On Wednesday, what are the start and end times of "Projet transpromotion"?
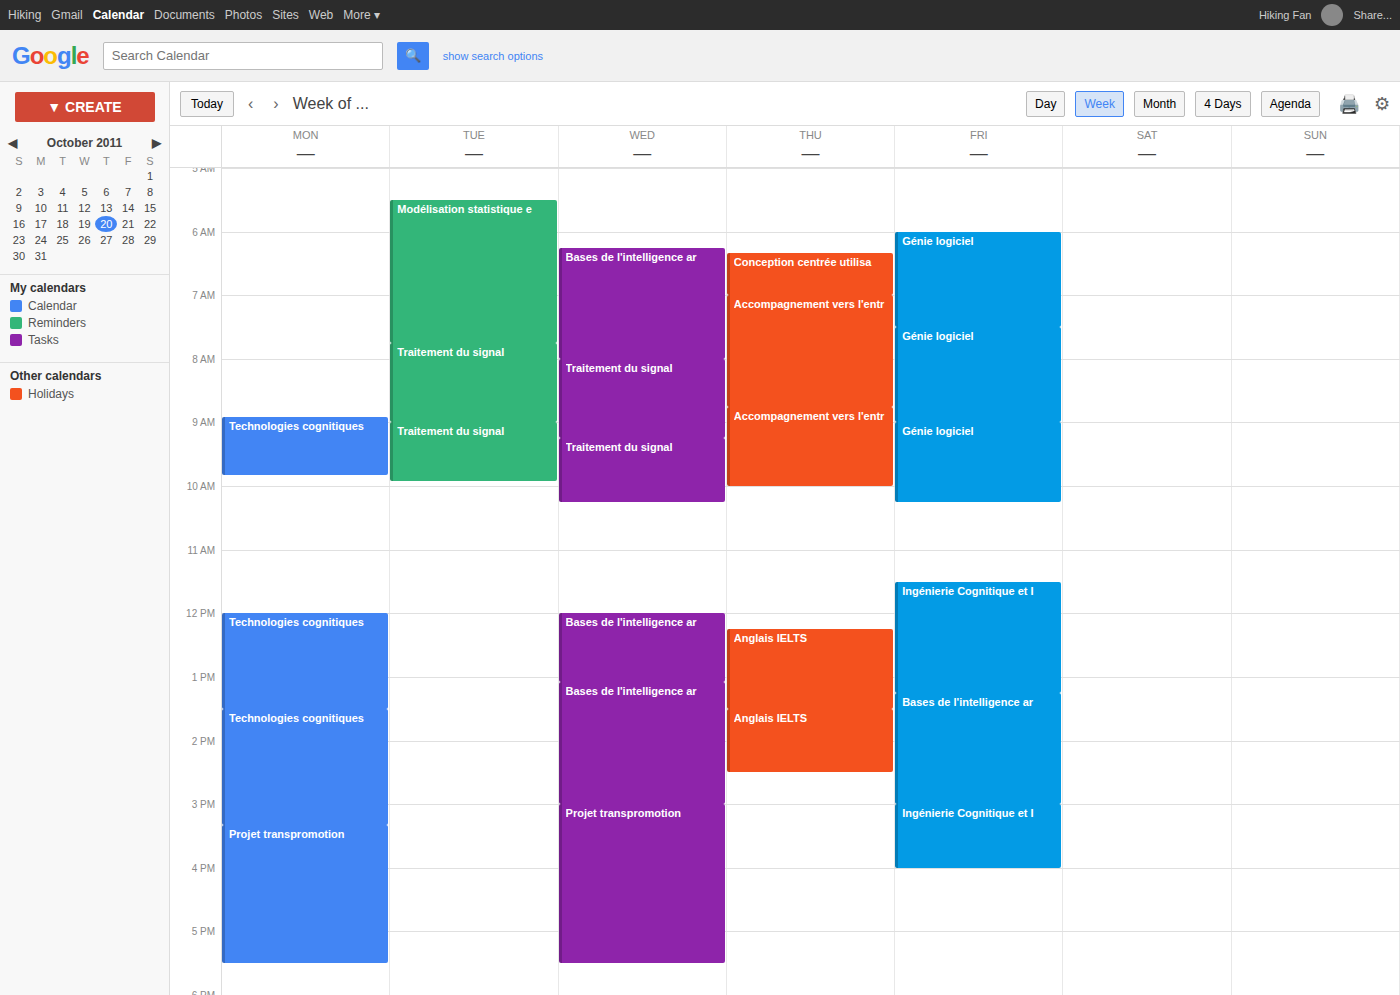
3:00 PM to 5:30 PM